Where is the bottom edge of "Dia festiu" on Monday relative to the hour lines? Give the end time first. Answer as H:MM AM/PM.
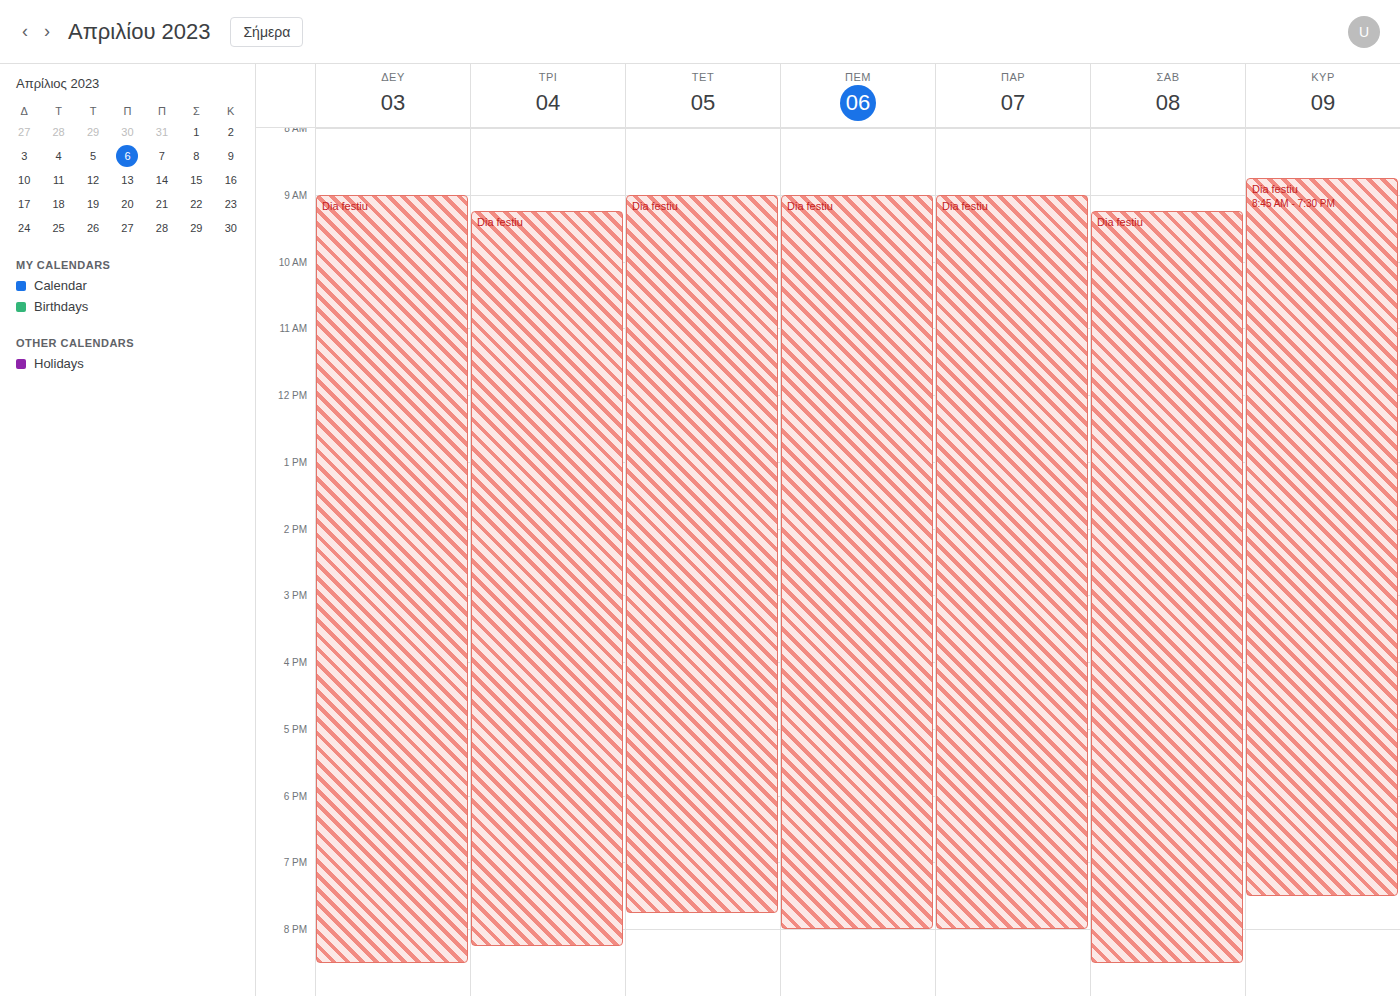
8:30 PM -- halfway between the 8 PM and 9 PM lines.